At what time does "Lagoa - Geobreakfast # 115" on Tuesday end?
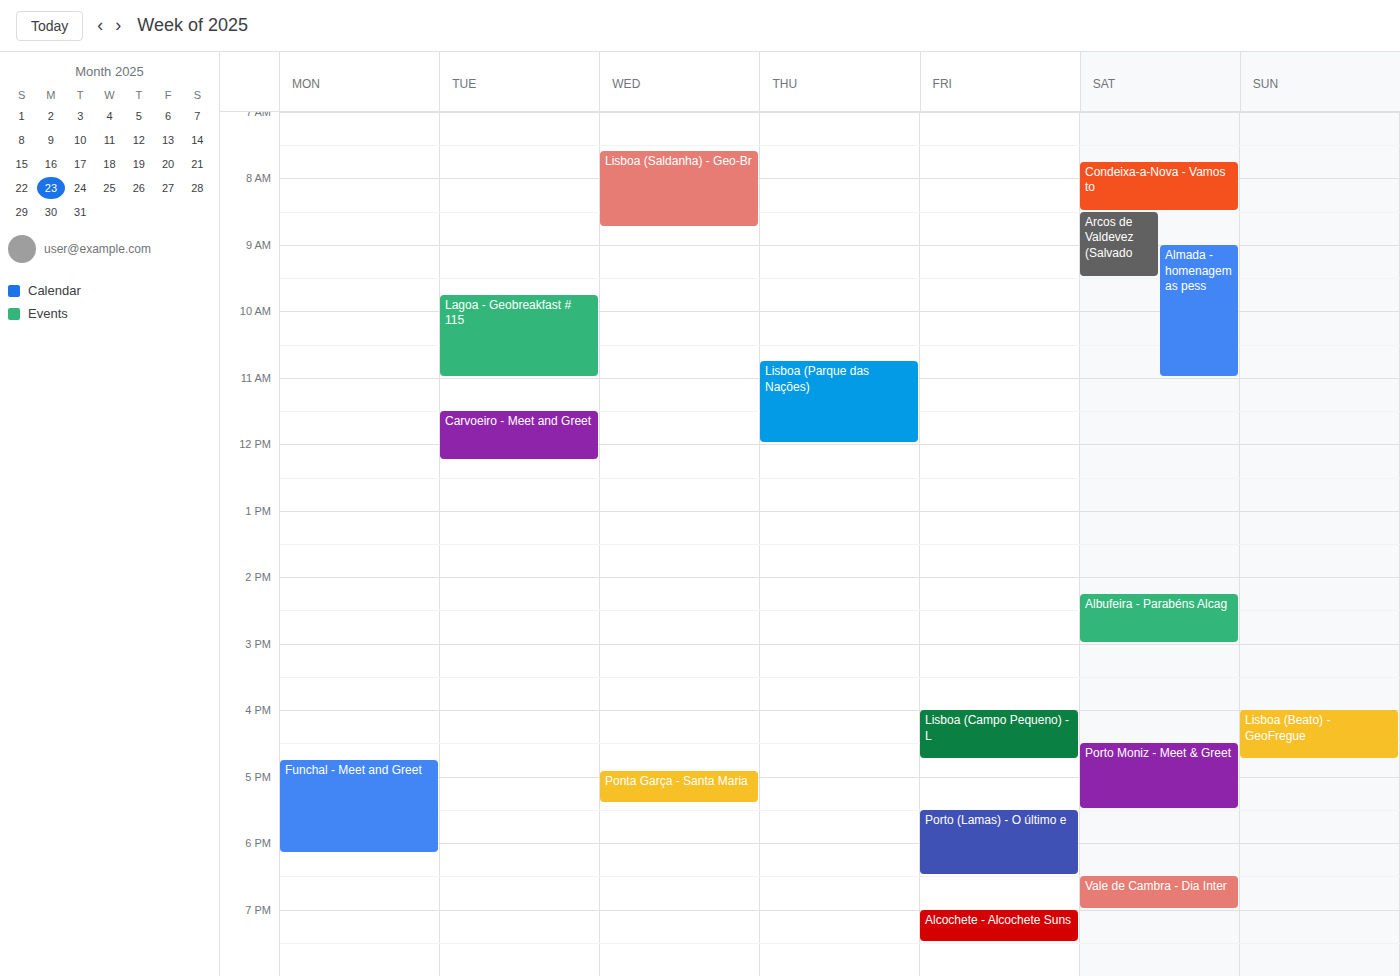
11:00 AM